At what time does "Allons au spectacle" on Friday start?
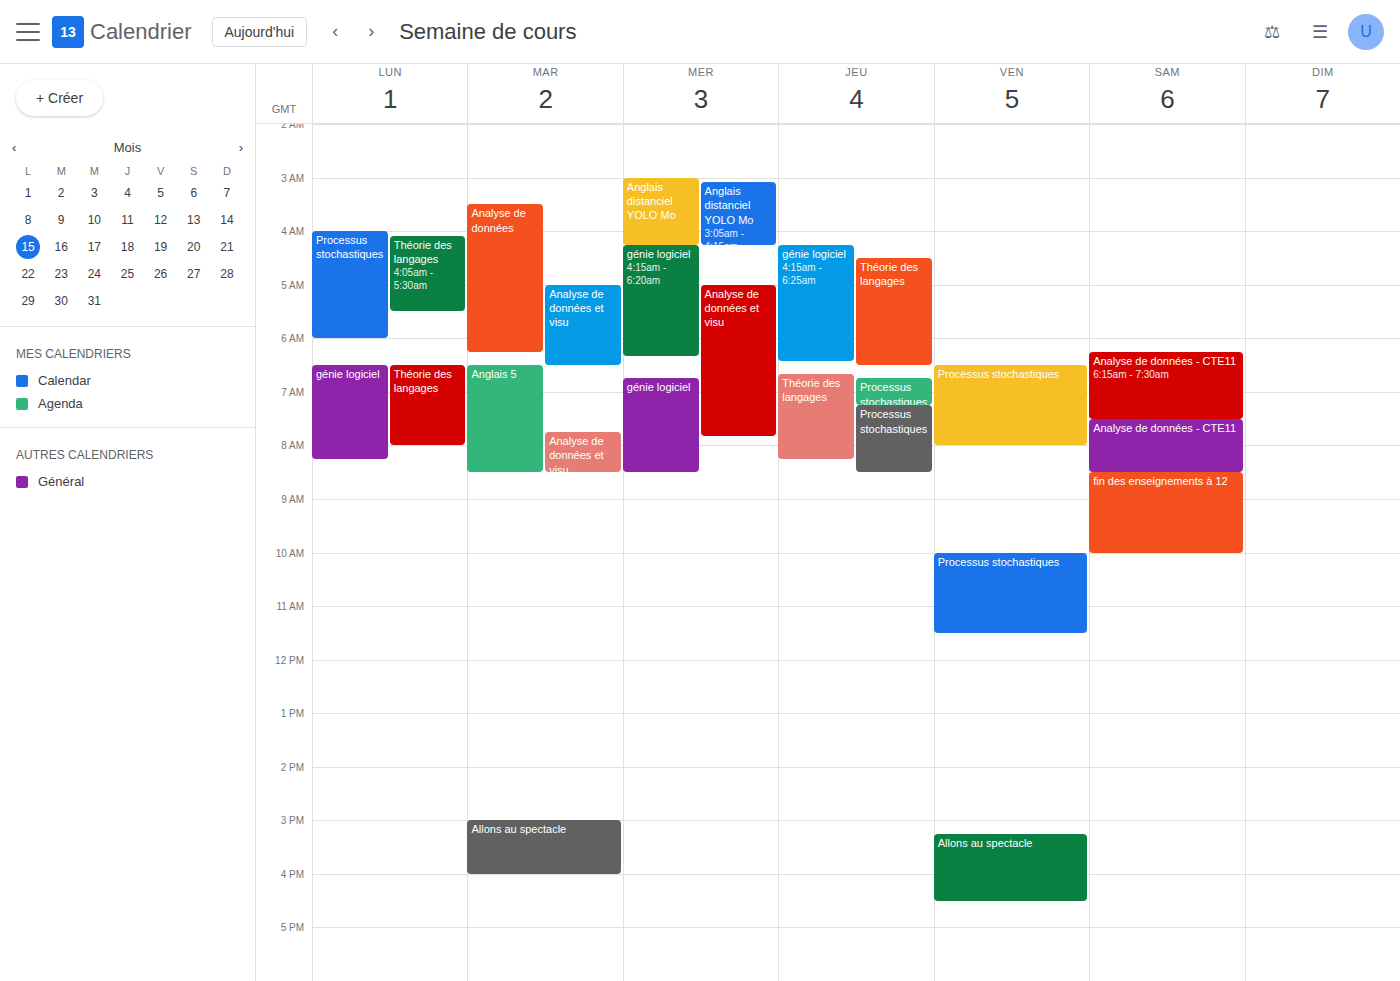
3:15 PM